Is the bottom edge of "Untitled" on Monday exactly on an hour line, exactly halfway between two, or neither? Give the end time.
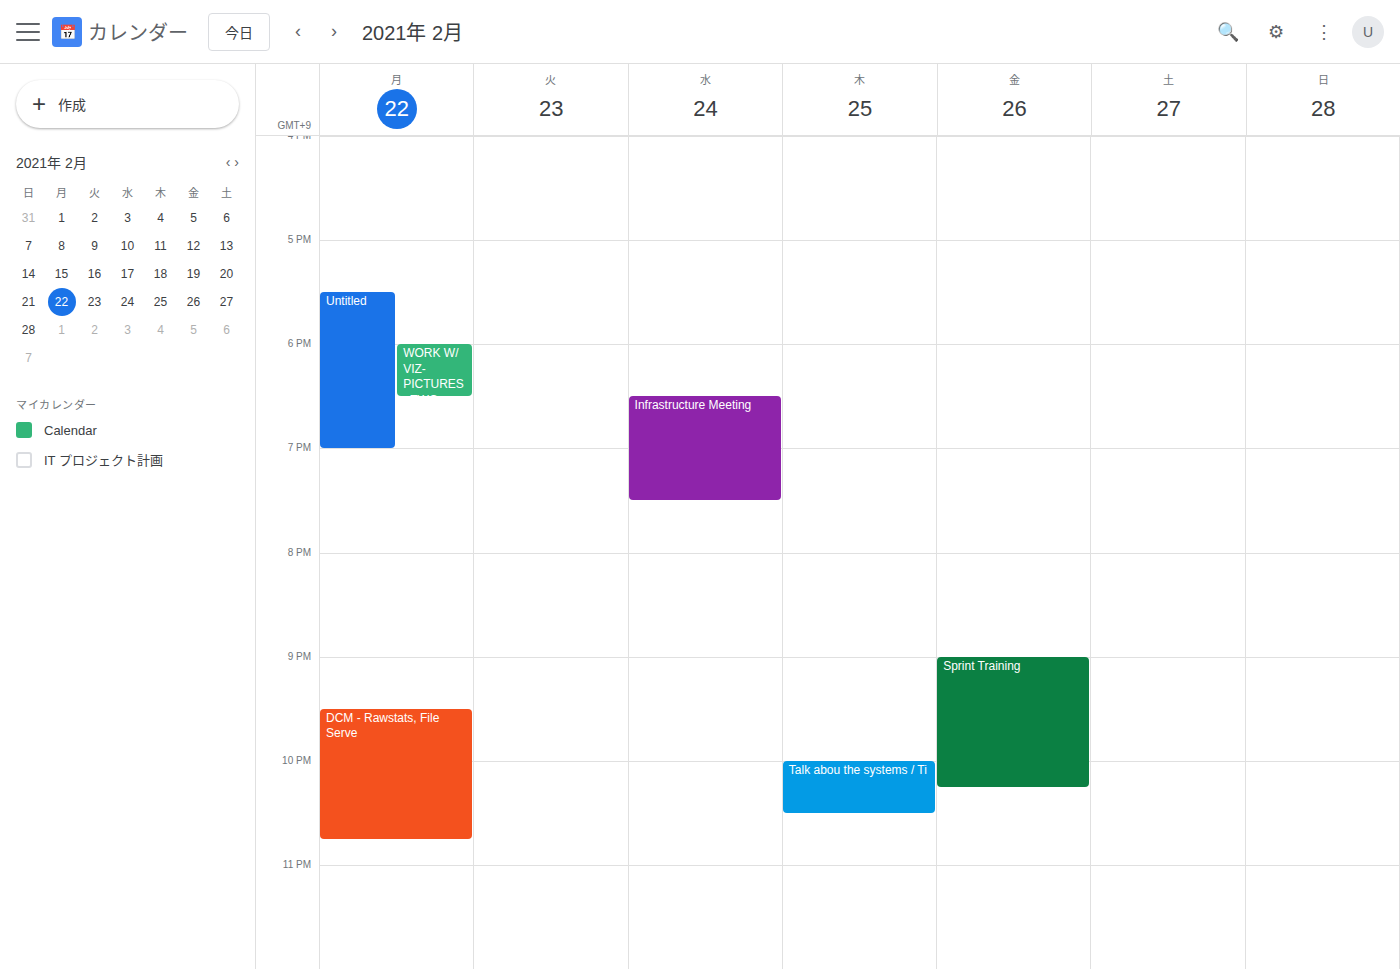
7:00 PM -- exactly on the 7 PM line.